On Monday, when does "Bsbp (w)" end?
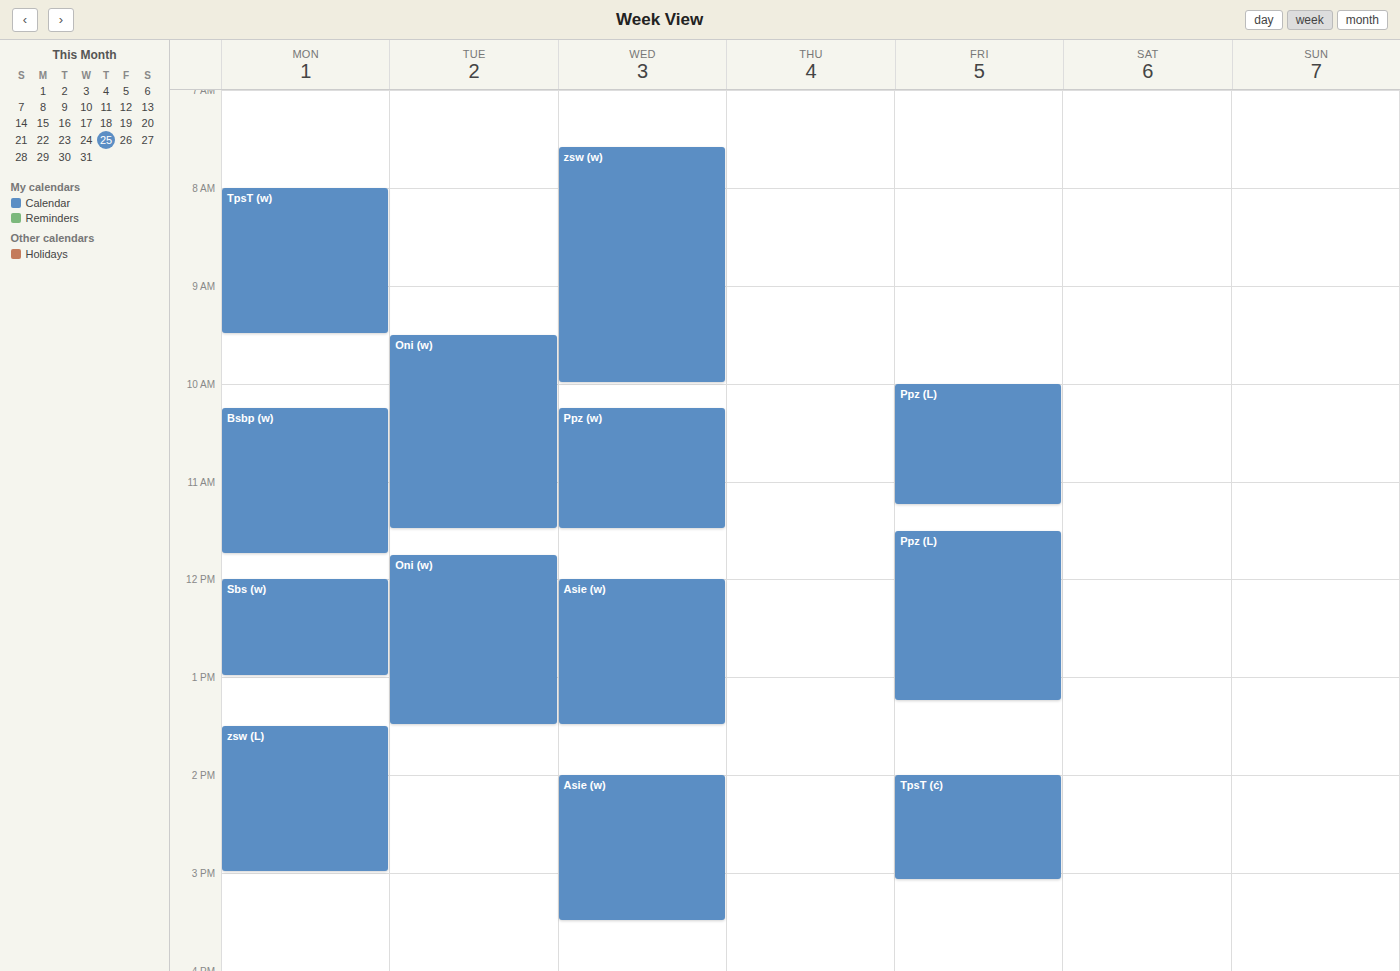
11:45 AM